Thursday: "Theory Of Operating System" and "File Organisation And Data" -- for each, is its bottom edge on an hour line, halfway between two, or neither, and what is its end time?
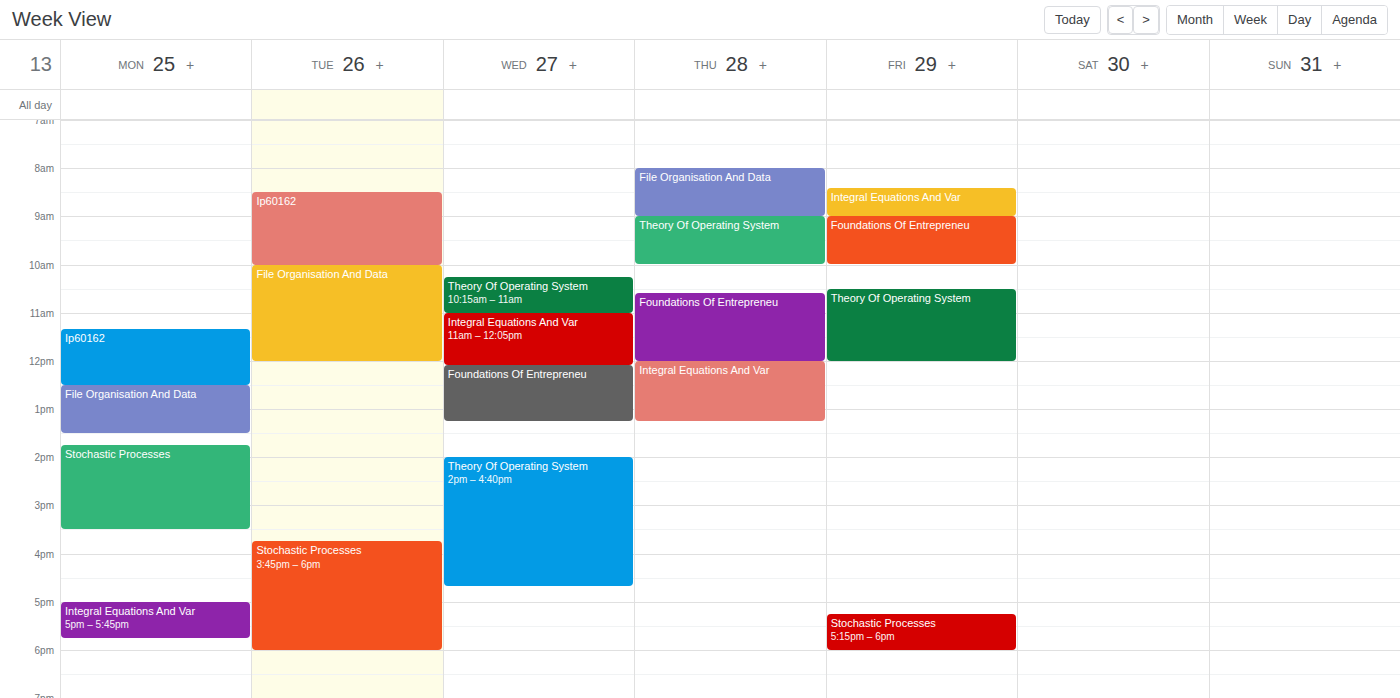
"Theory Of Operating System": 10:00, exactly on the 10:00 line. "File Organisation And Data": 09:00, exactly on the 09:00 line.